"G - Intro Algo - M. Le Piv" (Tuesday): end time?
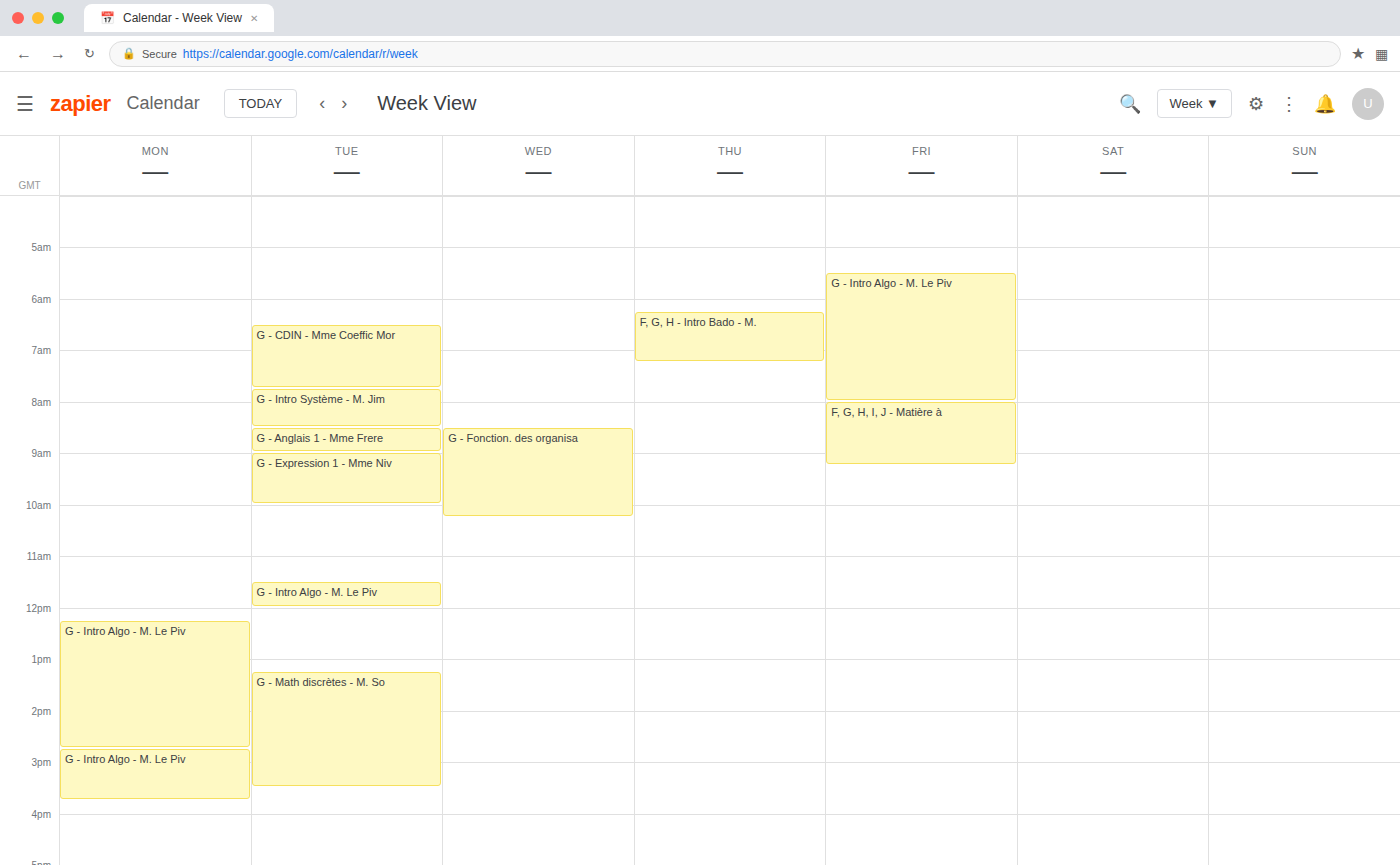
12:00 PM